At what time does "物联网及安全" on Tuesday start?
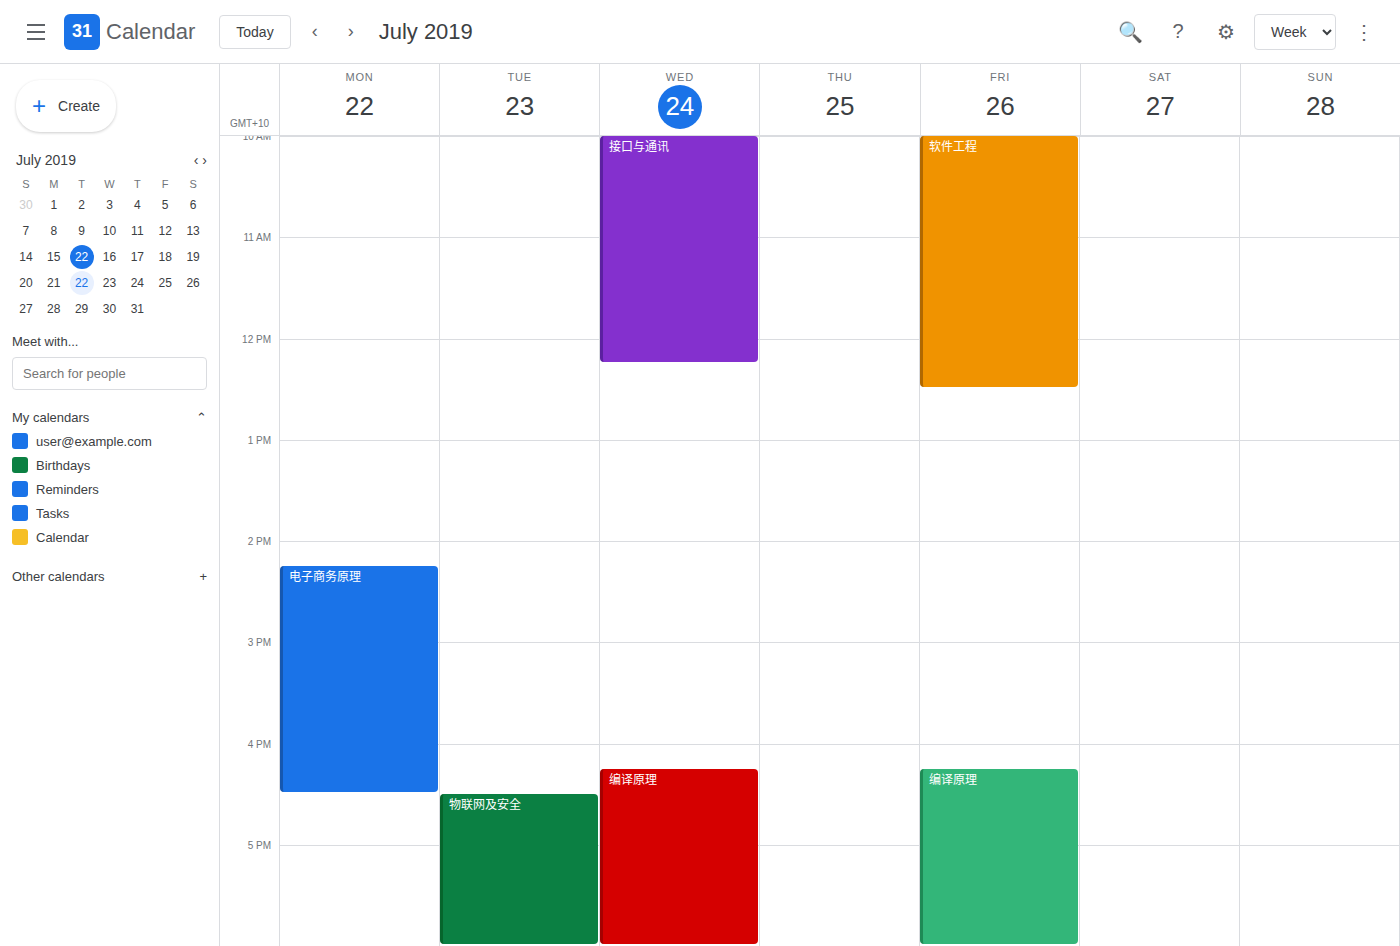
4:30 PM